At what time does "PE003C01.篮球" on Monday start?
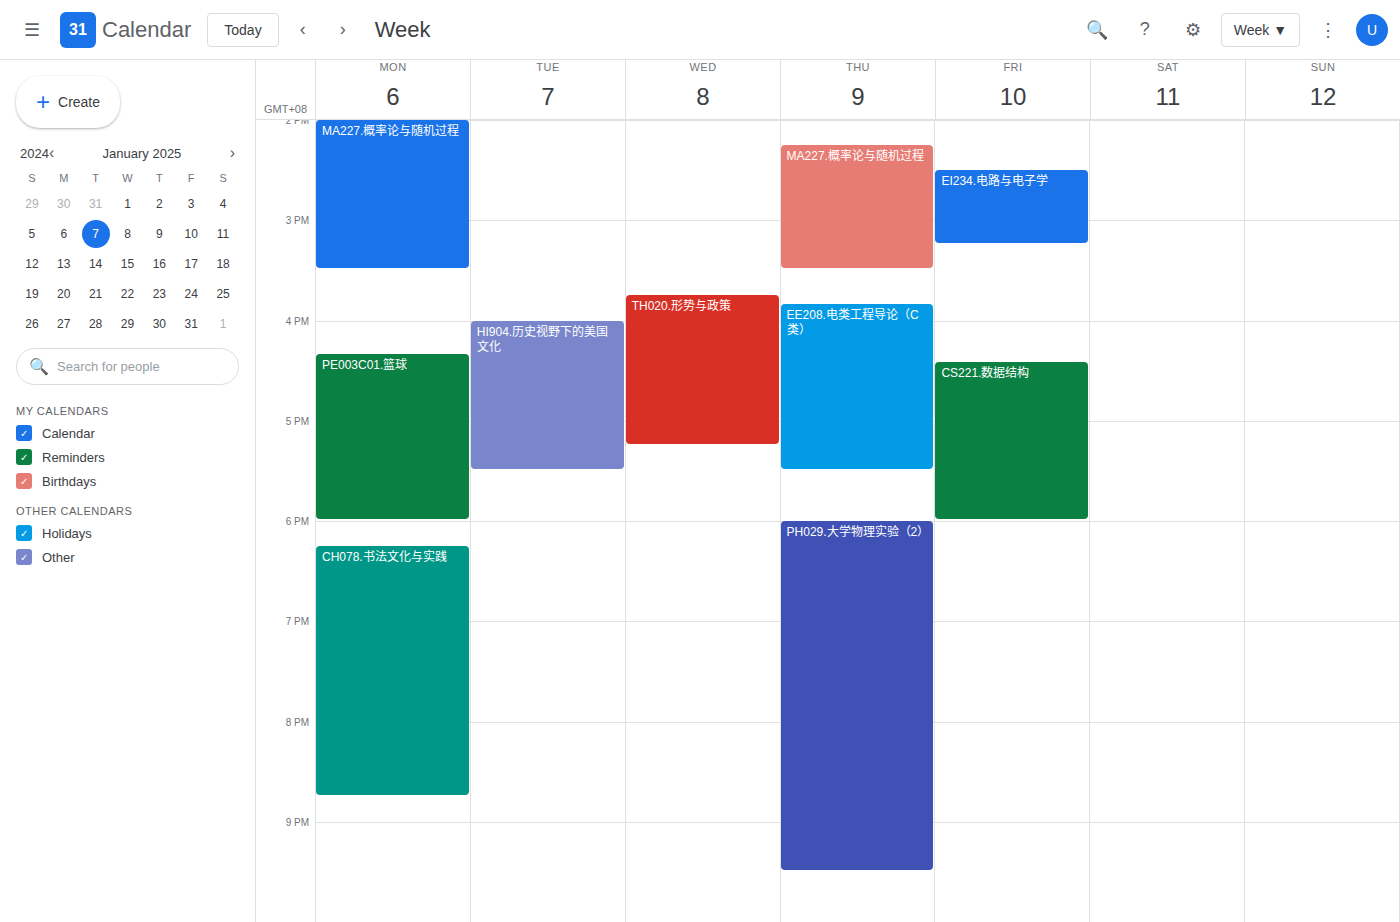
4:20 PM